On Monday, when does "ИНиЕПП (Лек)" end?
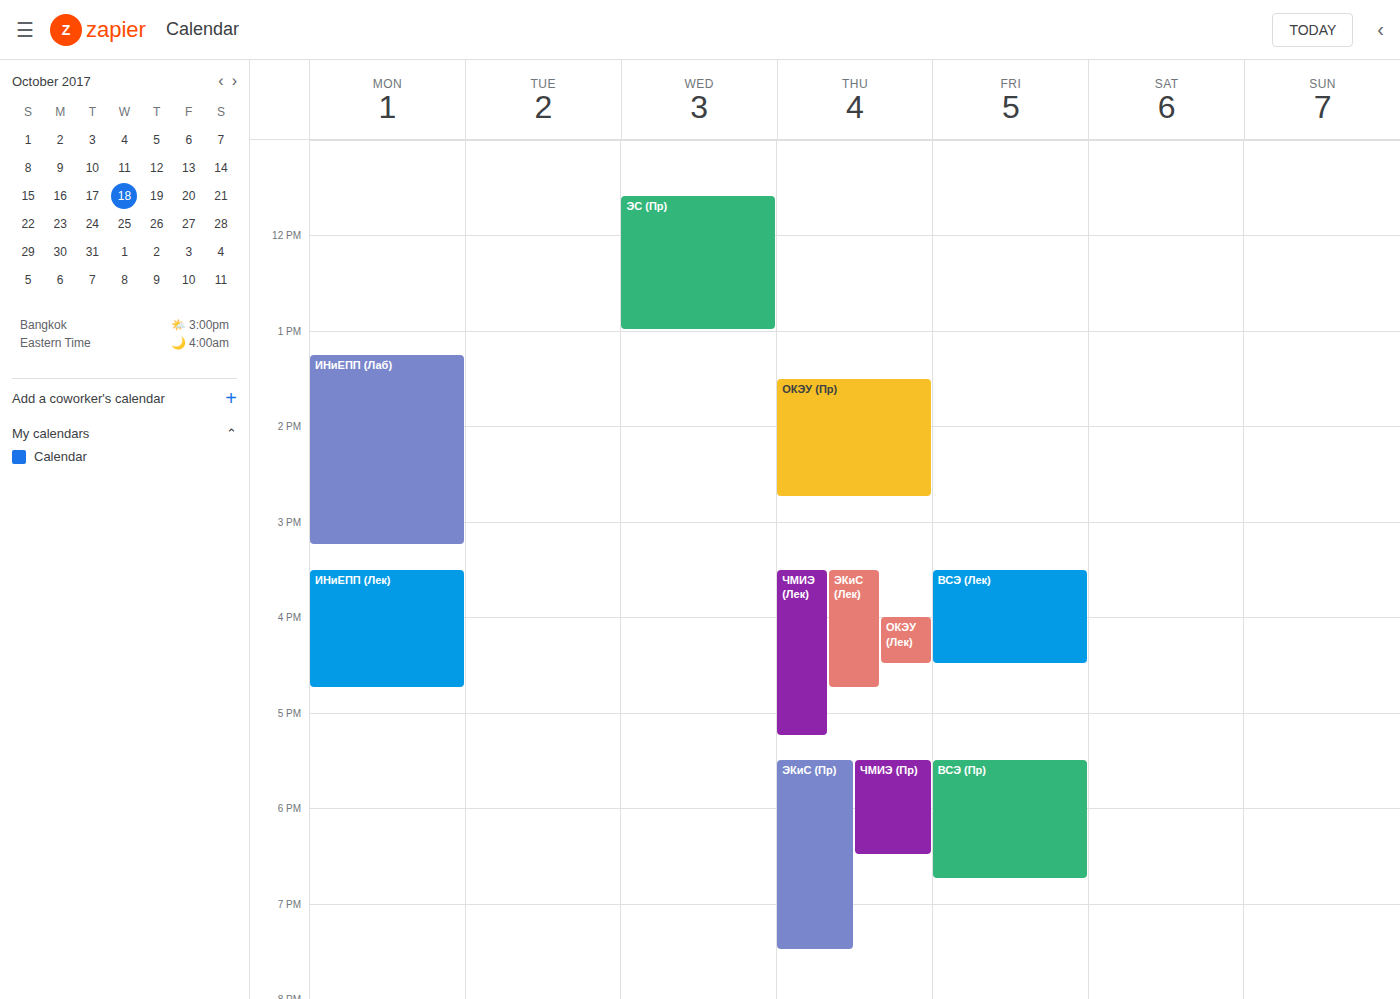
4:45 PM